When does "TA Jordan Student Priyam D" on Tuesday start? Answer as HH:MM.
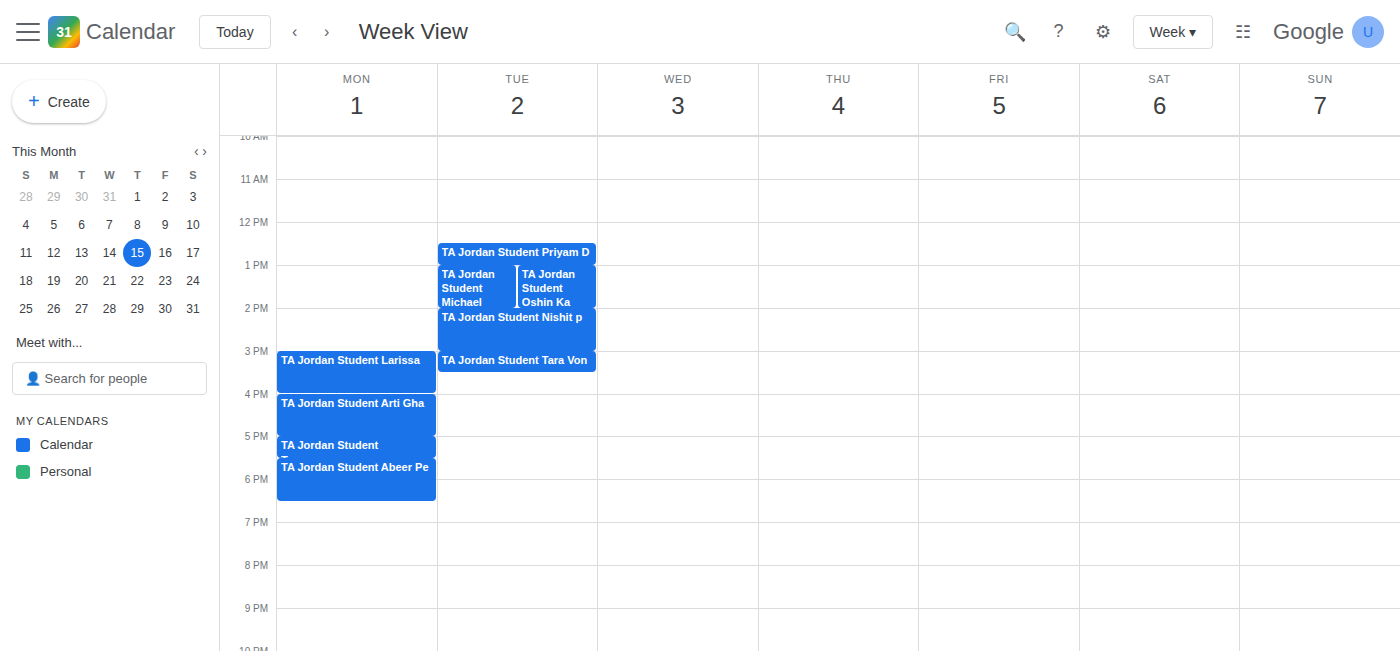
12:30